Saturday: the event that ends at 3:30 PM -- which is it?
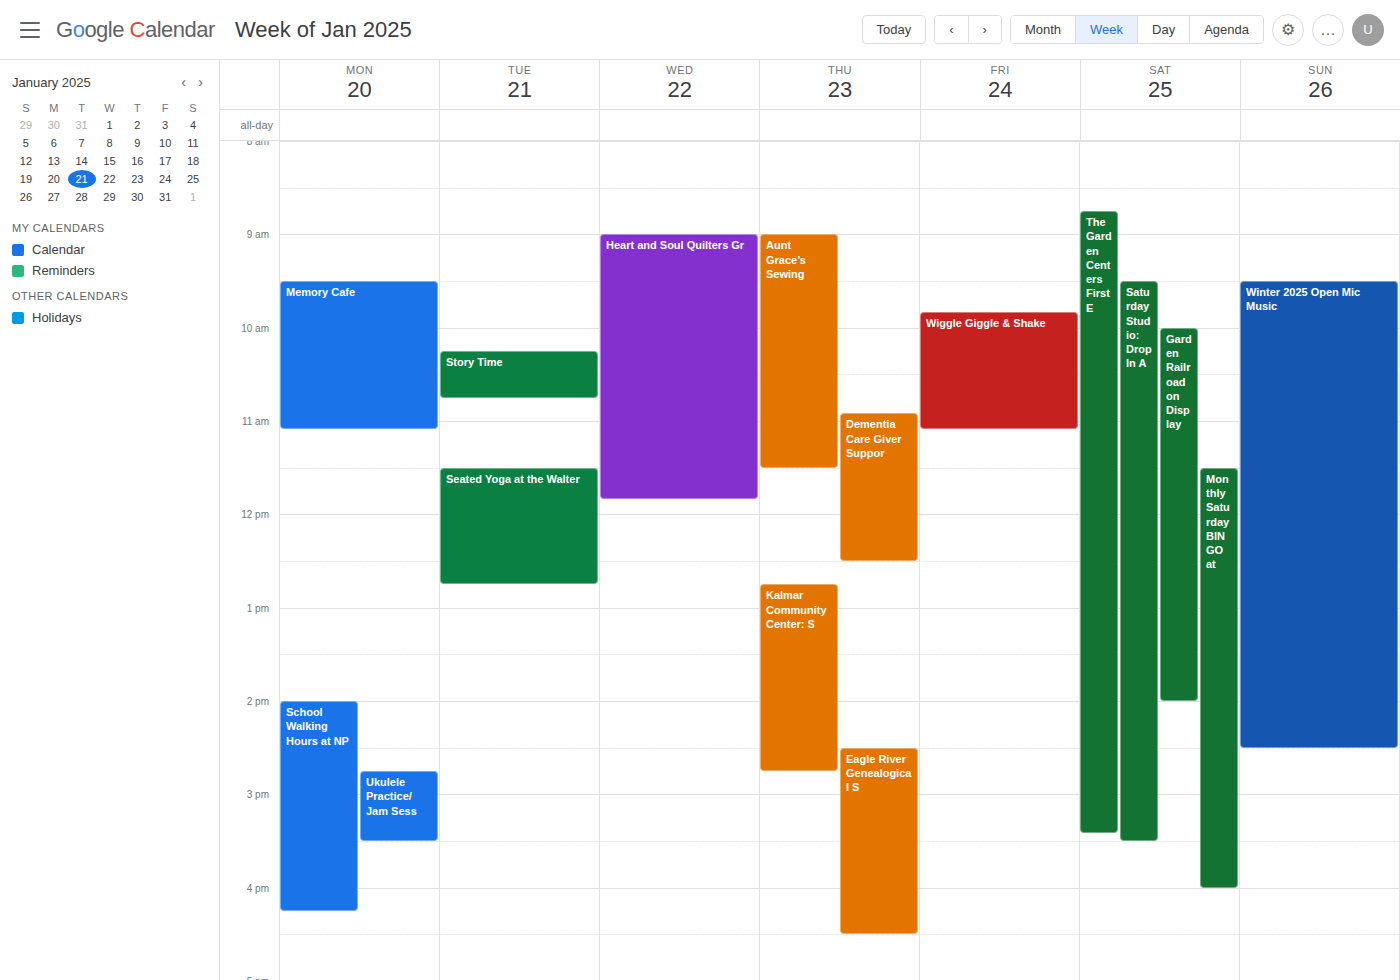
"Saturday Studio: Drop In A"